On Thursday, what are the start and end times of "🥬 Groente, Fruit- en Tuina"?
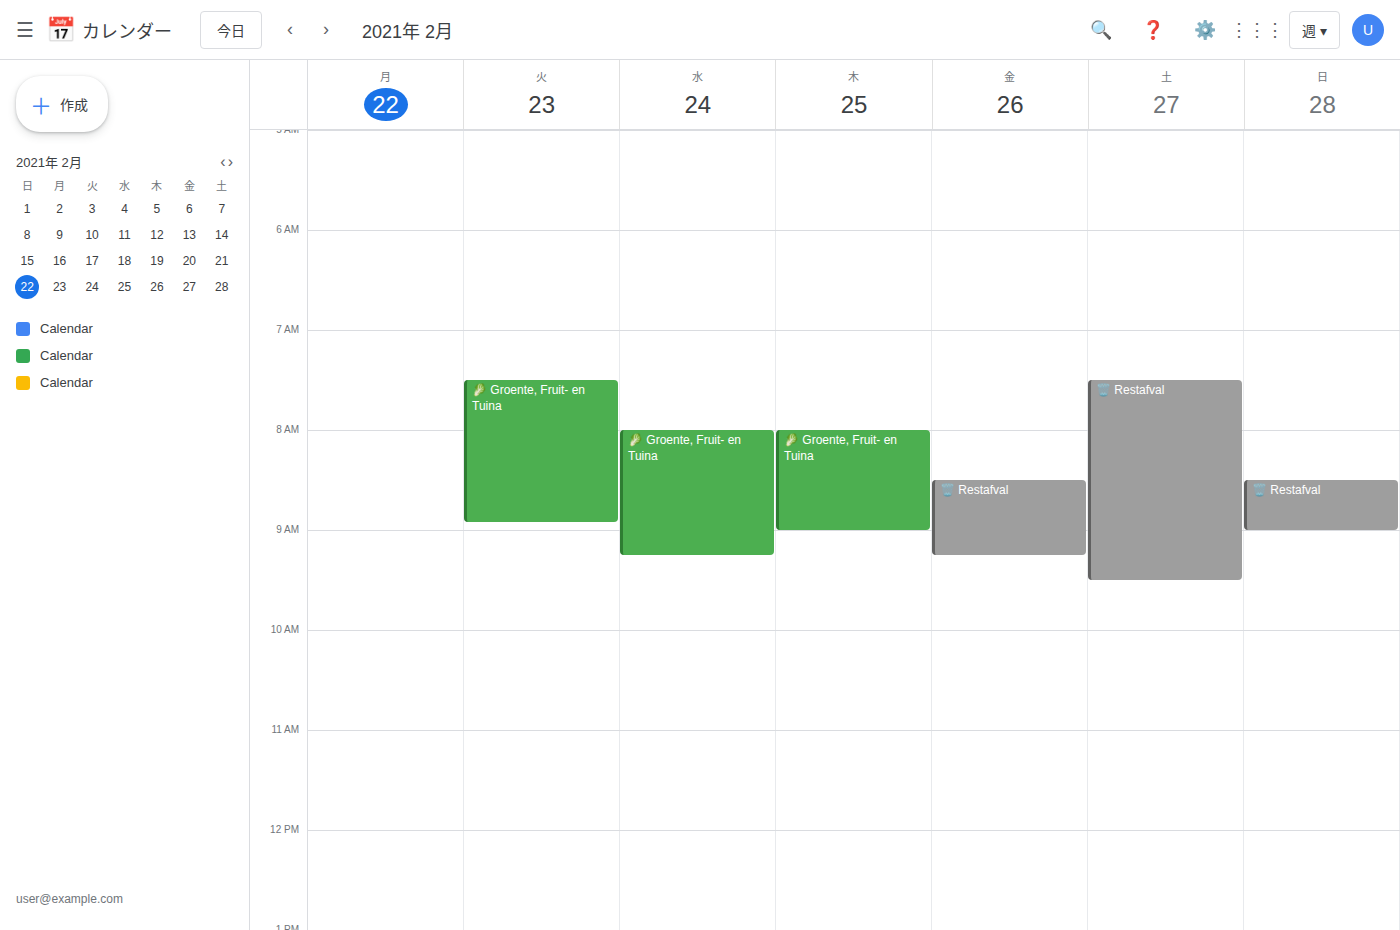
8:00 AM to 9:00 AM